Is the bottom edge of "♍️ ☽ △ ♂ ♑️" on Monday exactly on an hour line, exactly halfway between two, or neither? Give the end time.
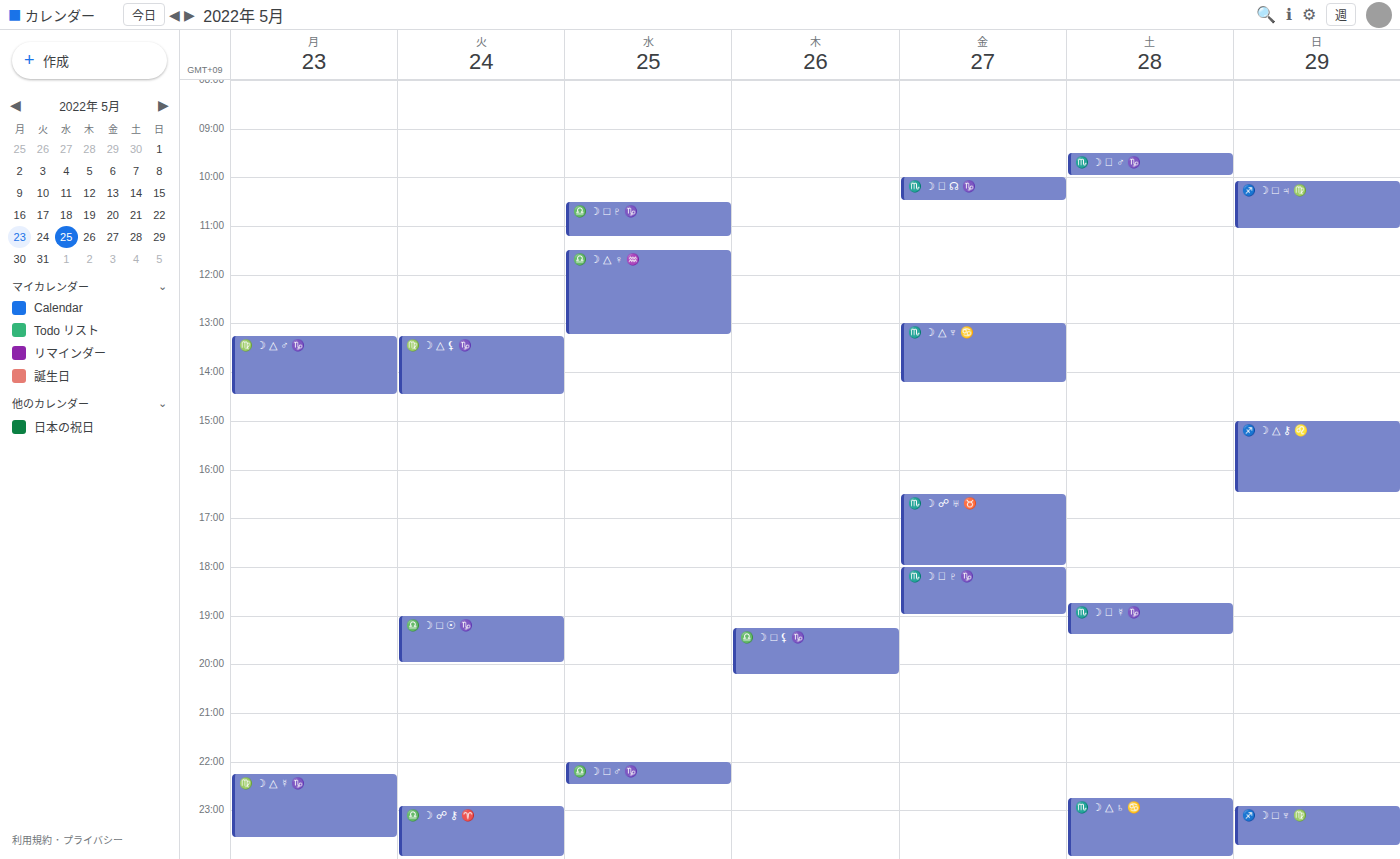
14:30 -- halfway between the 14:00 and 15:00 lines.